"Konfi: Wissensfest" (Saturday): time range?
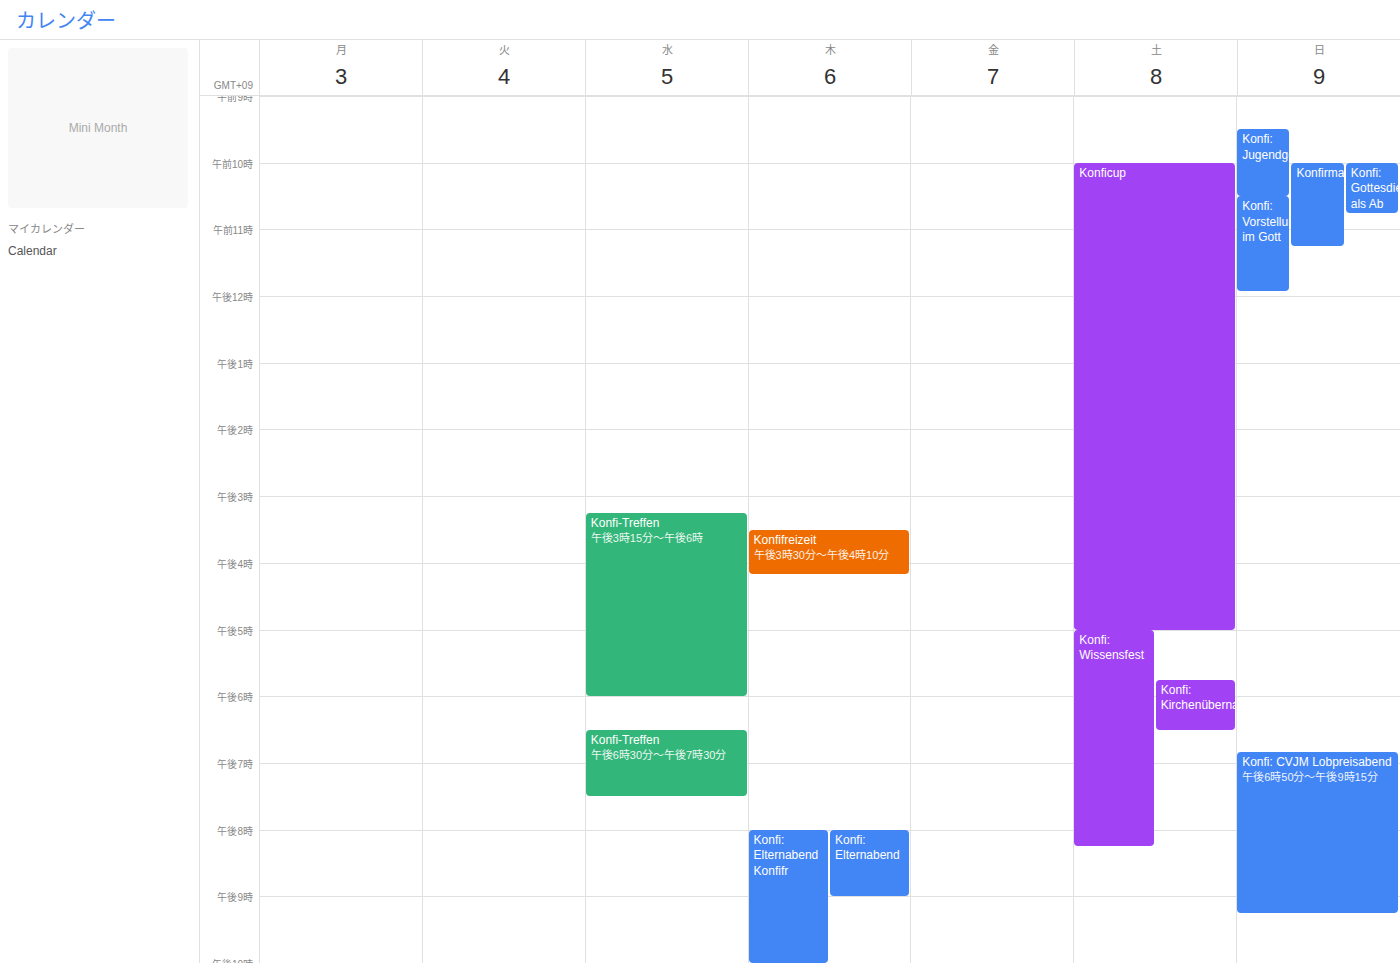
5:00 PM to 8:15 PM